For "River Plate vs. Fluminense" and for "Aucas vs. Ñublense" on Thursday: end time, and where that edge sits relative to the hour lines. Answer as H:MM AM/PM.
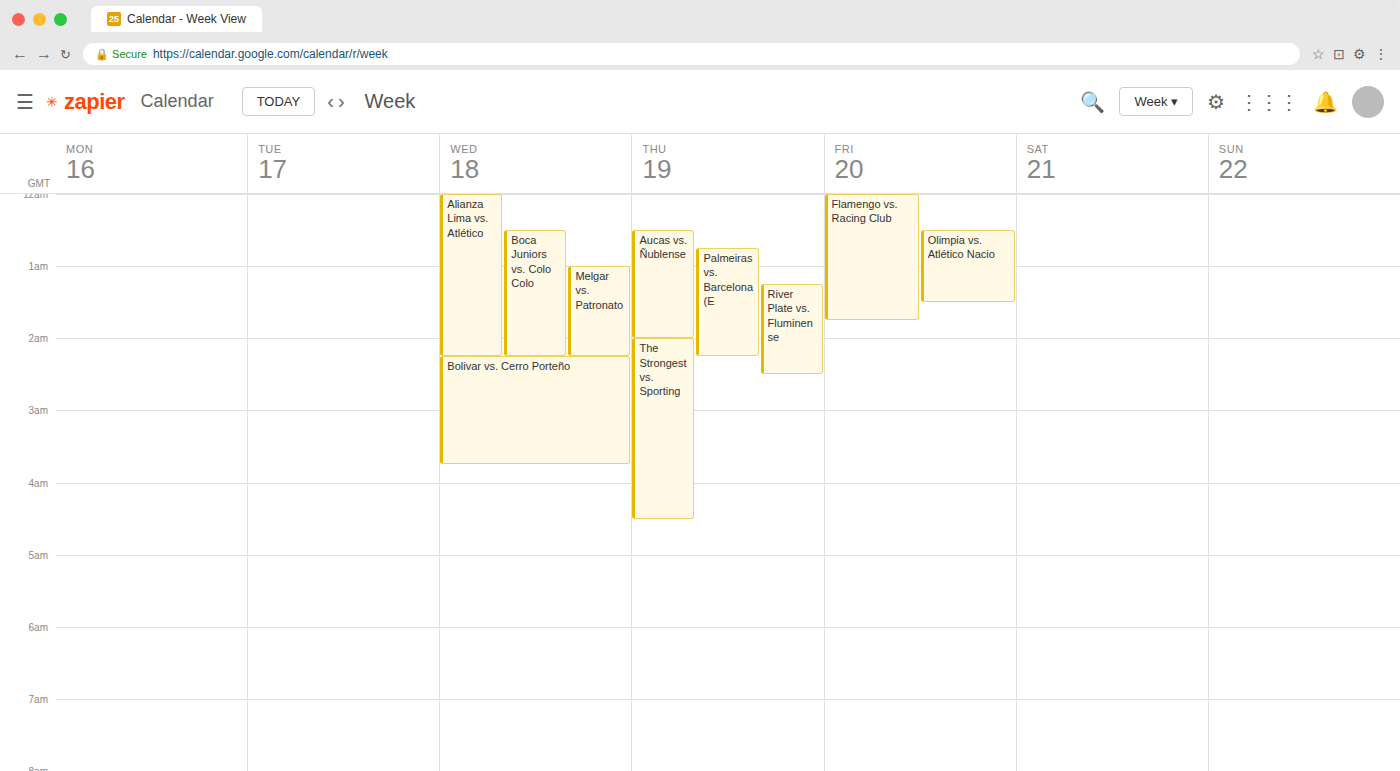
"River Plate vs. Fluminense": 2:30 AM, halfway between the 2 AM and 3 AM lines. "Aucas vs. Ñublense": 2:00 AM, exactly on the 2 AM line.